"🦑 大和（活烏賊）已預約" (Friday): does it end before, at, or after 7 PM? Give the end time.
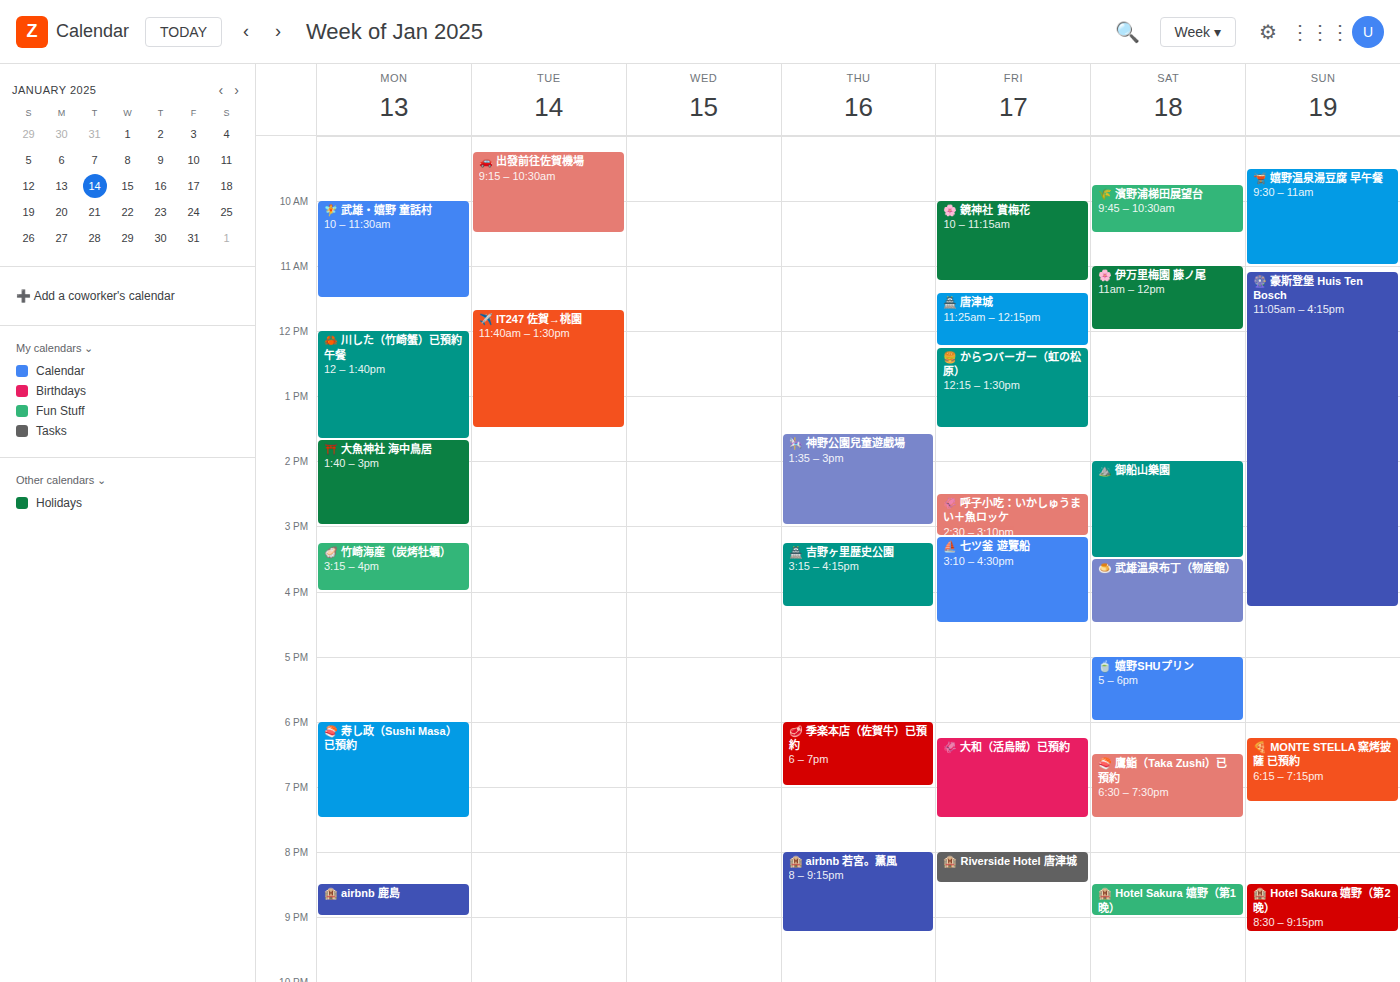
7:30 PM -- after 7 PM, 30 minutes below the 7 PM line.